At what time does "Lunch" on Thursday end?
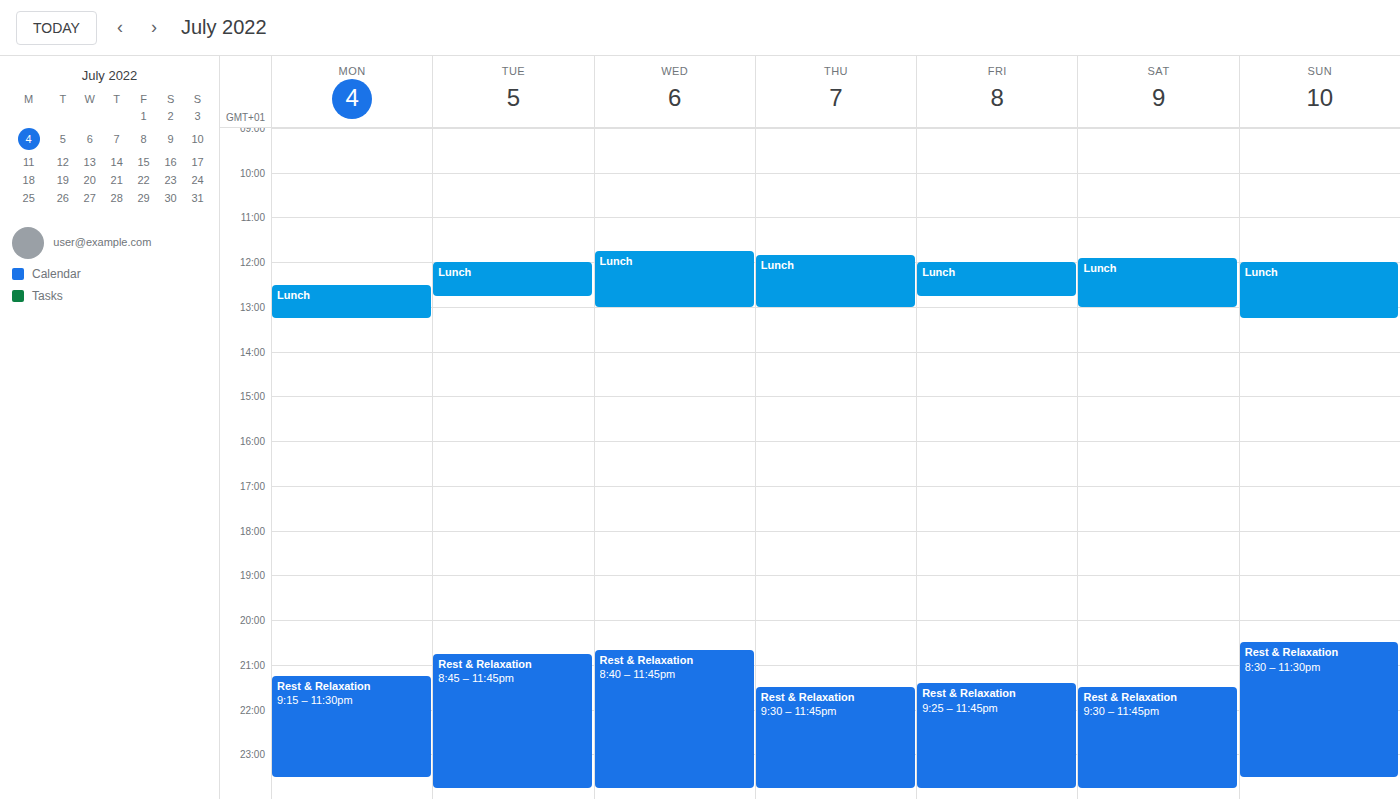
1:00 PM